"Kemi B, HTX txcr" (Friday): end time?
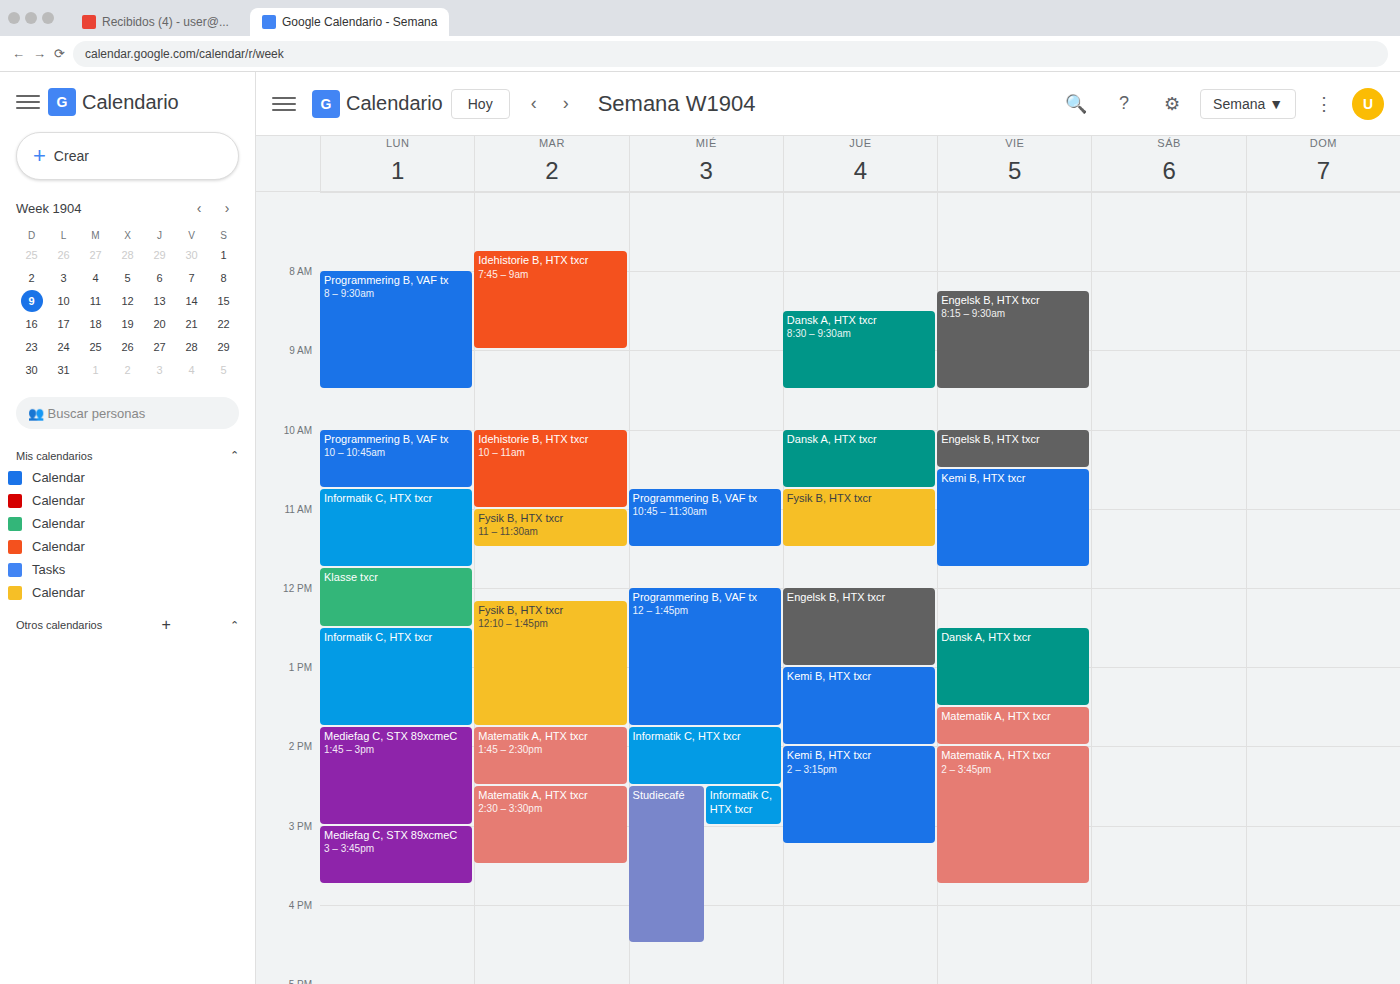
11:45 AM